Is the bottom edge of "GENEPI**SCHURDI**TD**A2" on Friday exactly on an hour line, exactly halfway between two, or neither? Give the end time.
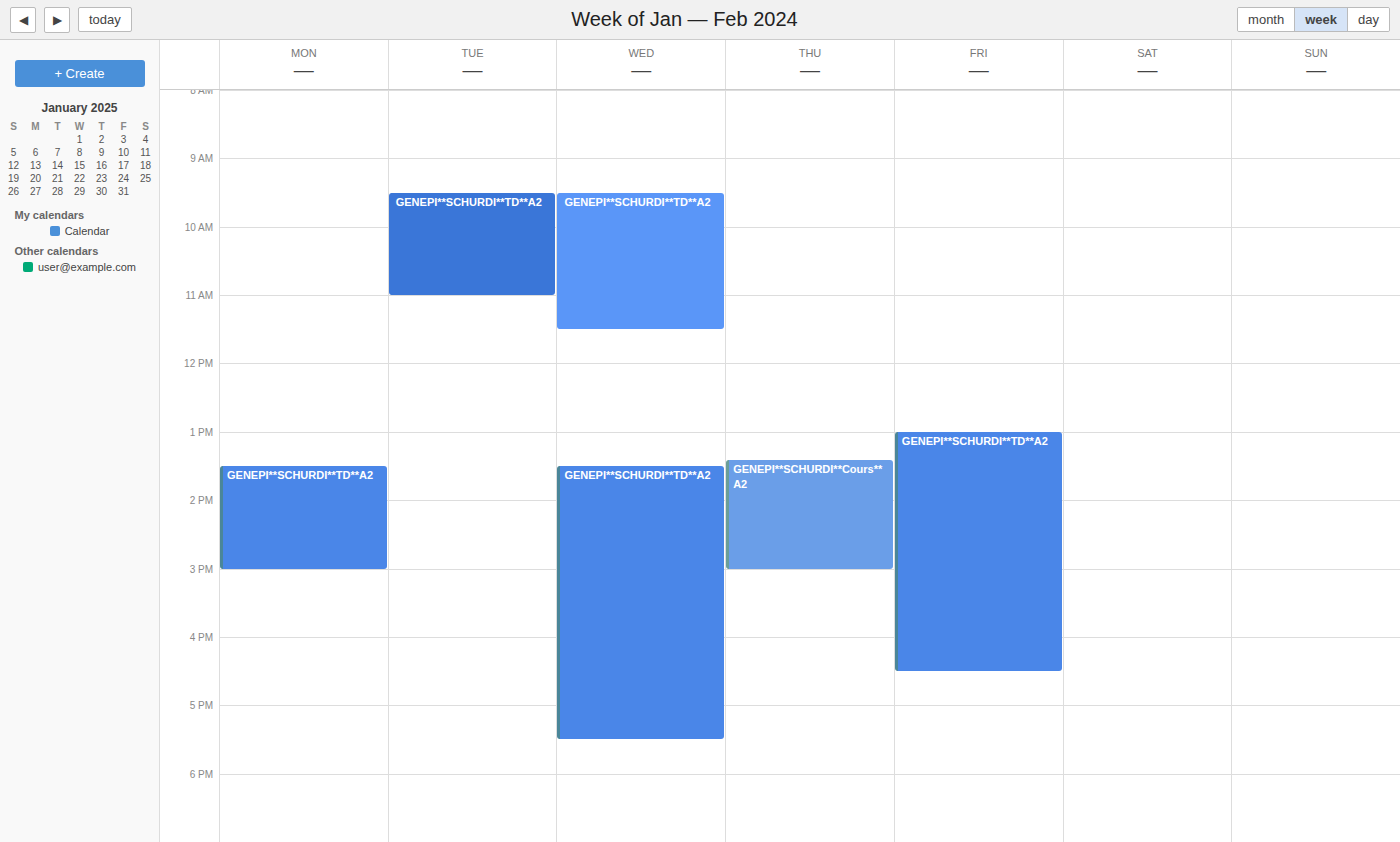
4:30 PM -- halfway between the 4 PM and 5 PM lines.